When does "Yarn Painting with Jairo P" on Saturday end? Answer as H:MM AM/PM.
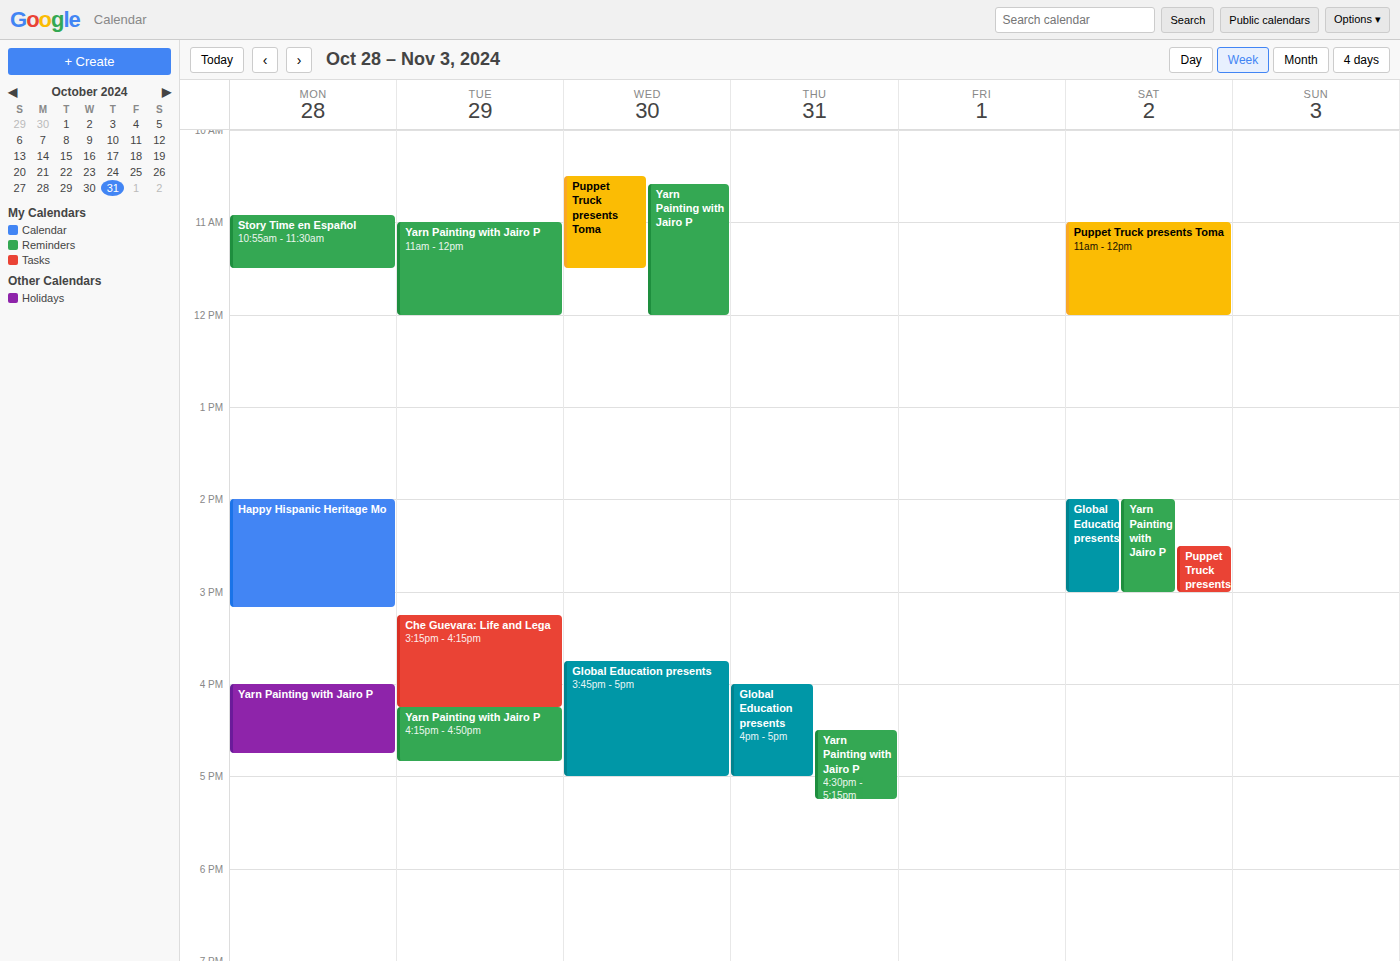
3:00 PM